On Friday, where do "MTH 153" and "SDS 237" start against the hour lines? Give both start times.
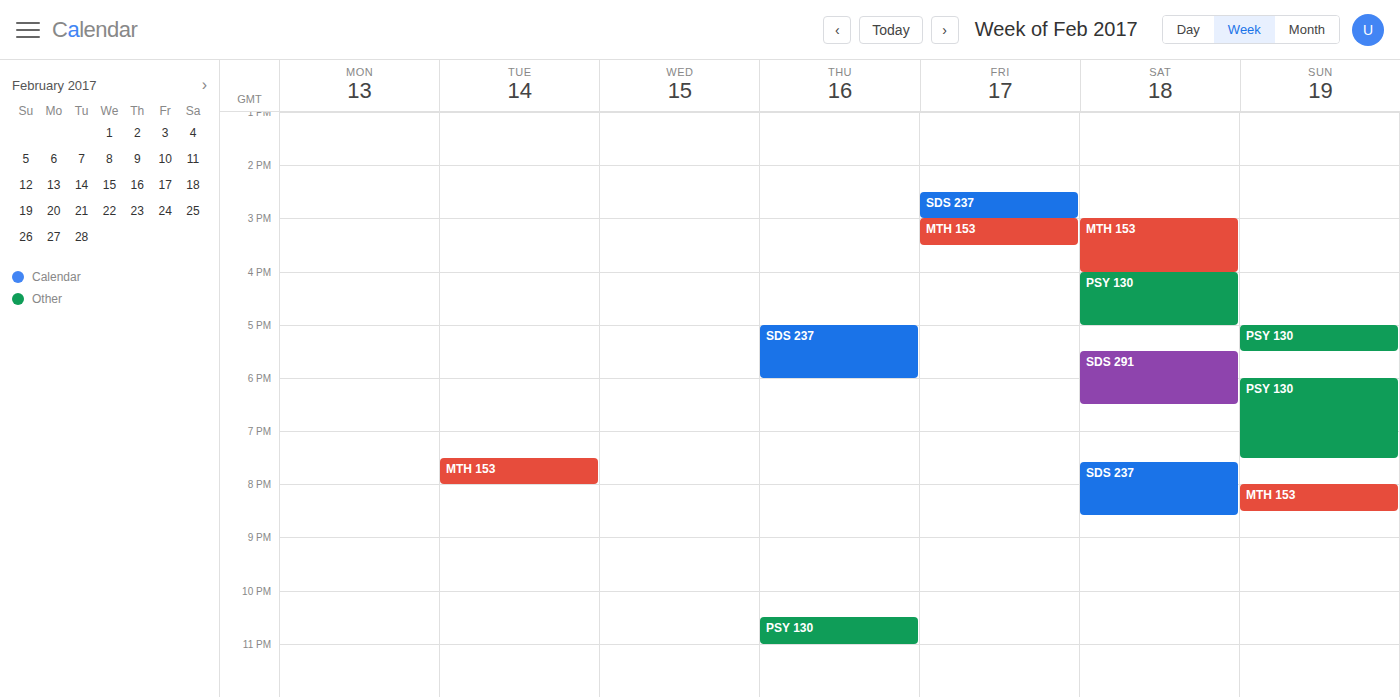
"MTH 153": 3:00 PM, exactly on the 3 PM line. "SDS 237": 2:30 PM, halfway between the 2 PM and 3 PM lines.